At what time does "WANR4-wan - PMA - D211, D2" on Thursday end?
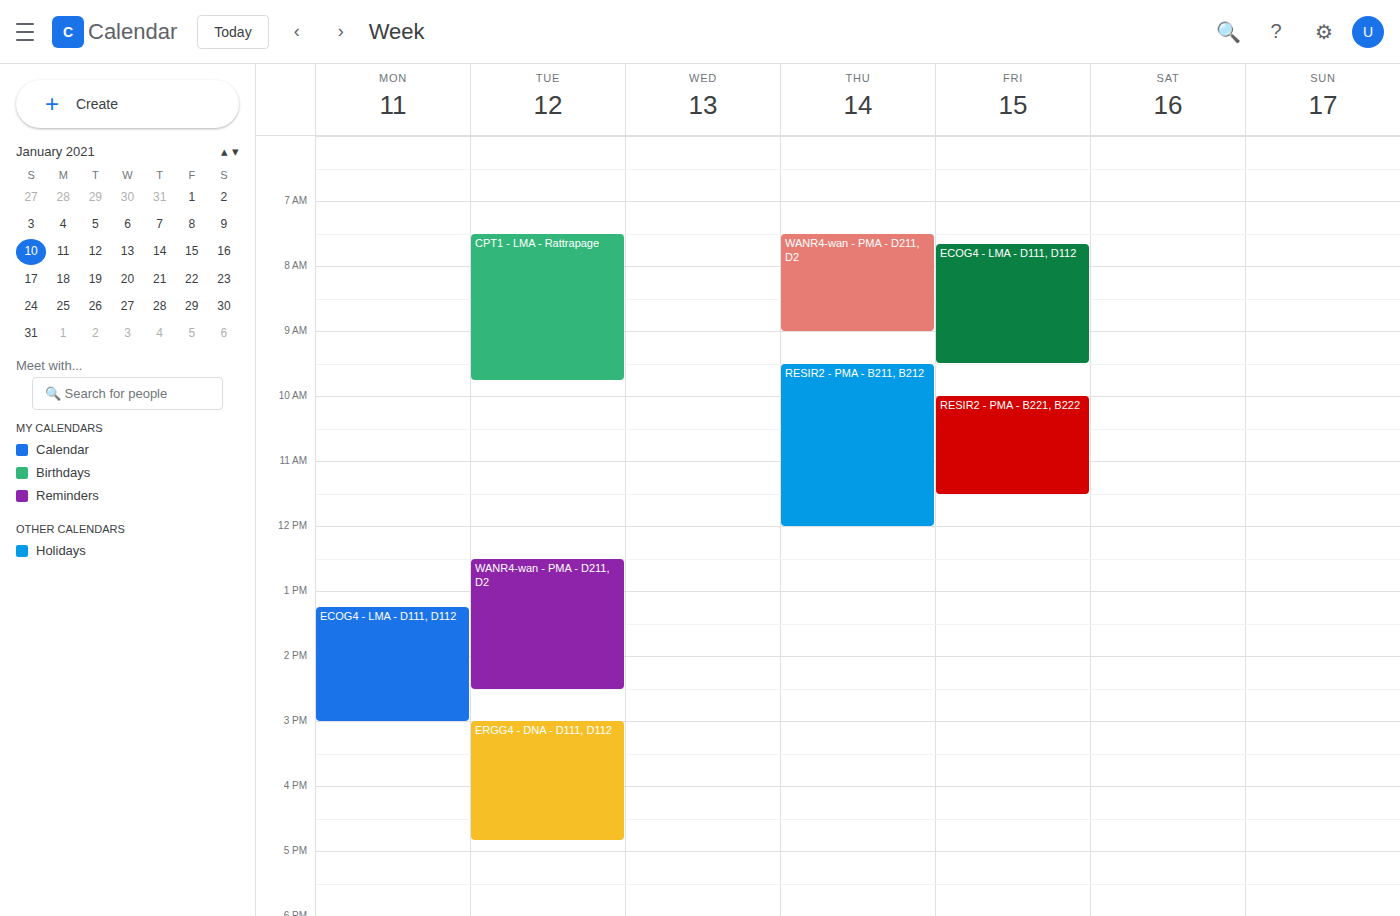
9:00 AM